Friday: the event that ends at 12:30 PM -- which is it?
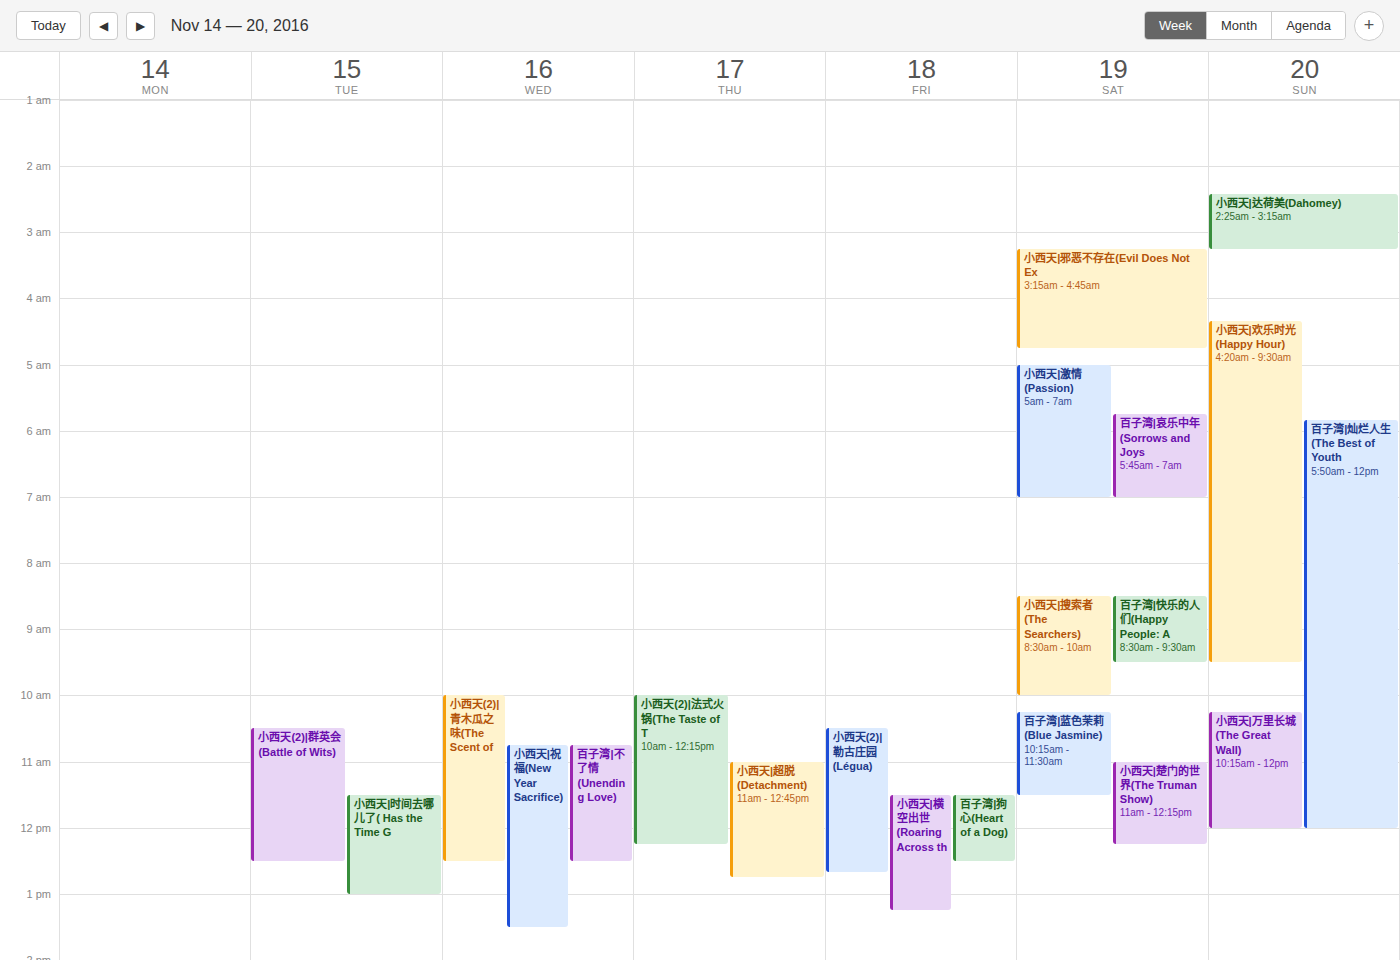
"百子湾|狗心(Heart of a Dog)"